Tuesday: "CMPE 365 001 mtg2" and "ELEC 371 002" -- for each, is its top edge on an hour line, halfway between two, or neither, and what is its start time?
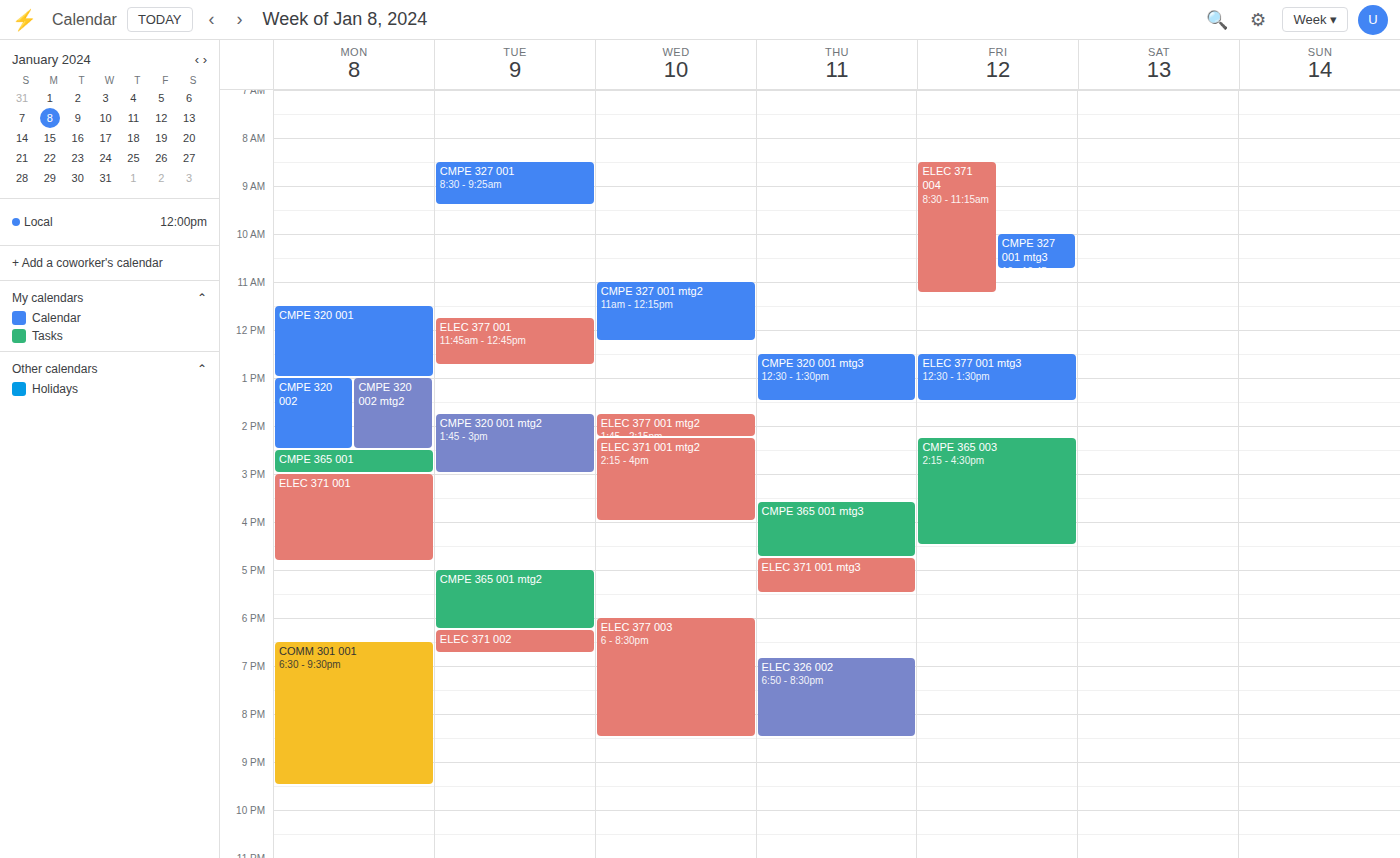
"CMPE 365 001 mtg2": 5:00 PM, exactly on the 5 PM line. "ELEC 371 002": 6:15 PM, neither: a quarter of the way from the 6 PM line to the 7 PM line.